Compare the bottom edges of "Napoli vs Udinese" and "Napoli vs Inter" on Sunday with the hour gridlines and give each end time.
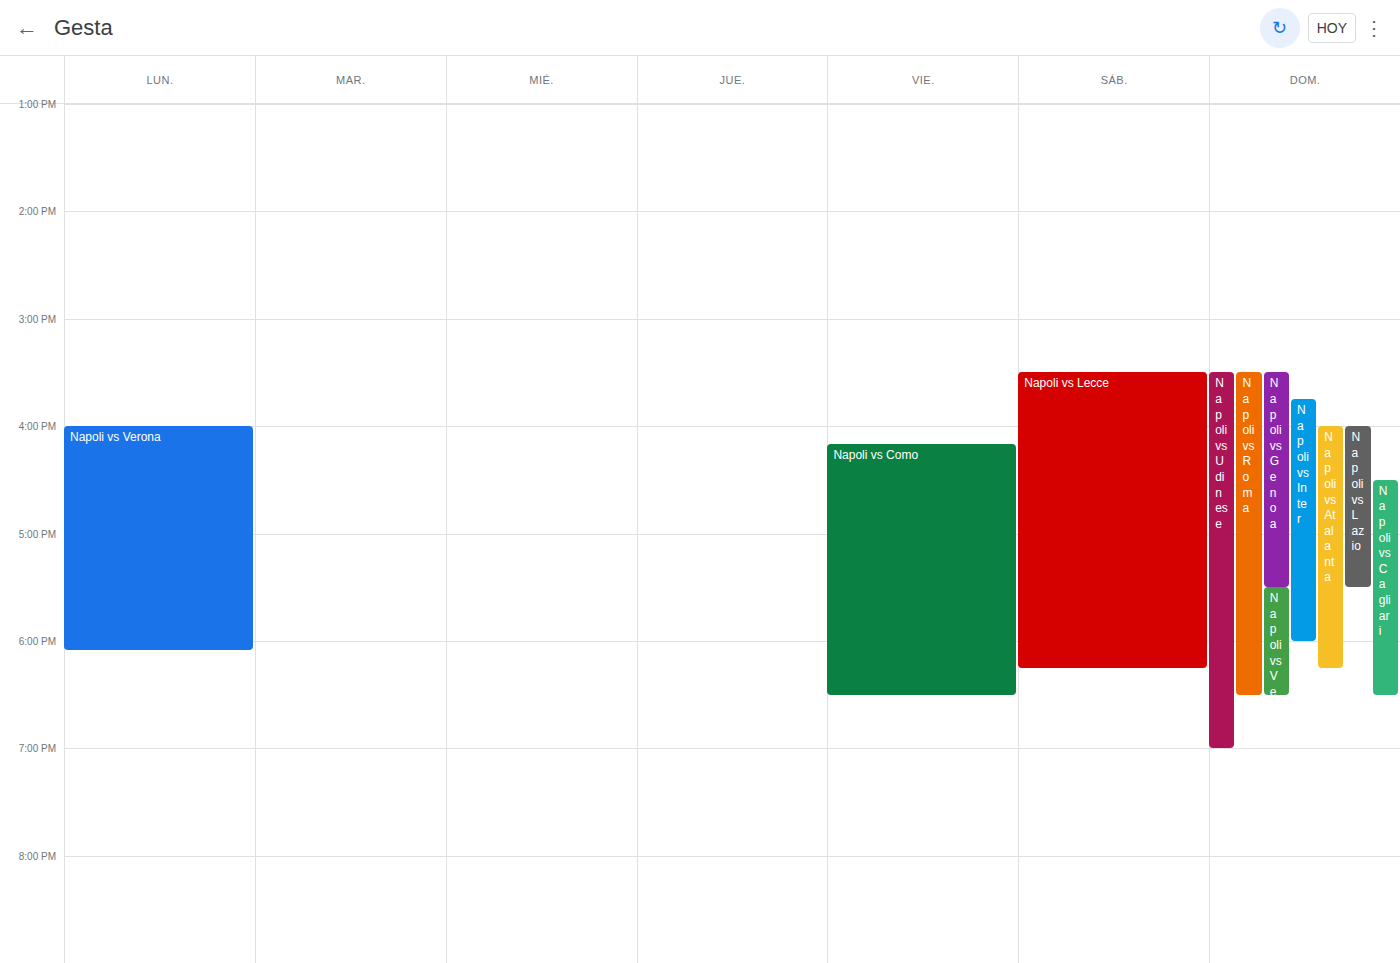
"Napoli vs Udinese": 7:00 PM, exactly on the 7 PM line. "Napoli vs Inter": 6:00 PM, exactly on the 6 PM line.